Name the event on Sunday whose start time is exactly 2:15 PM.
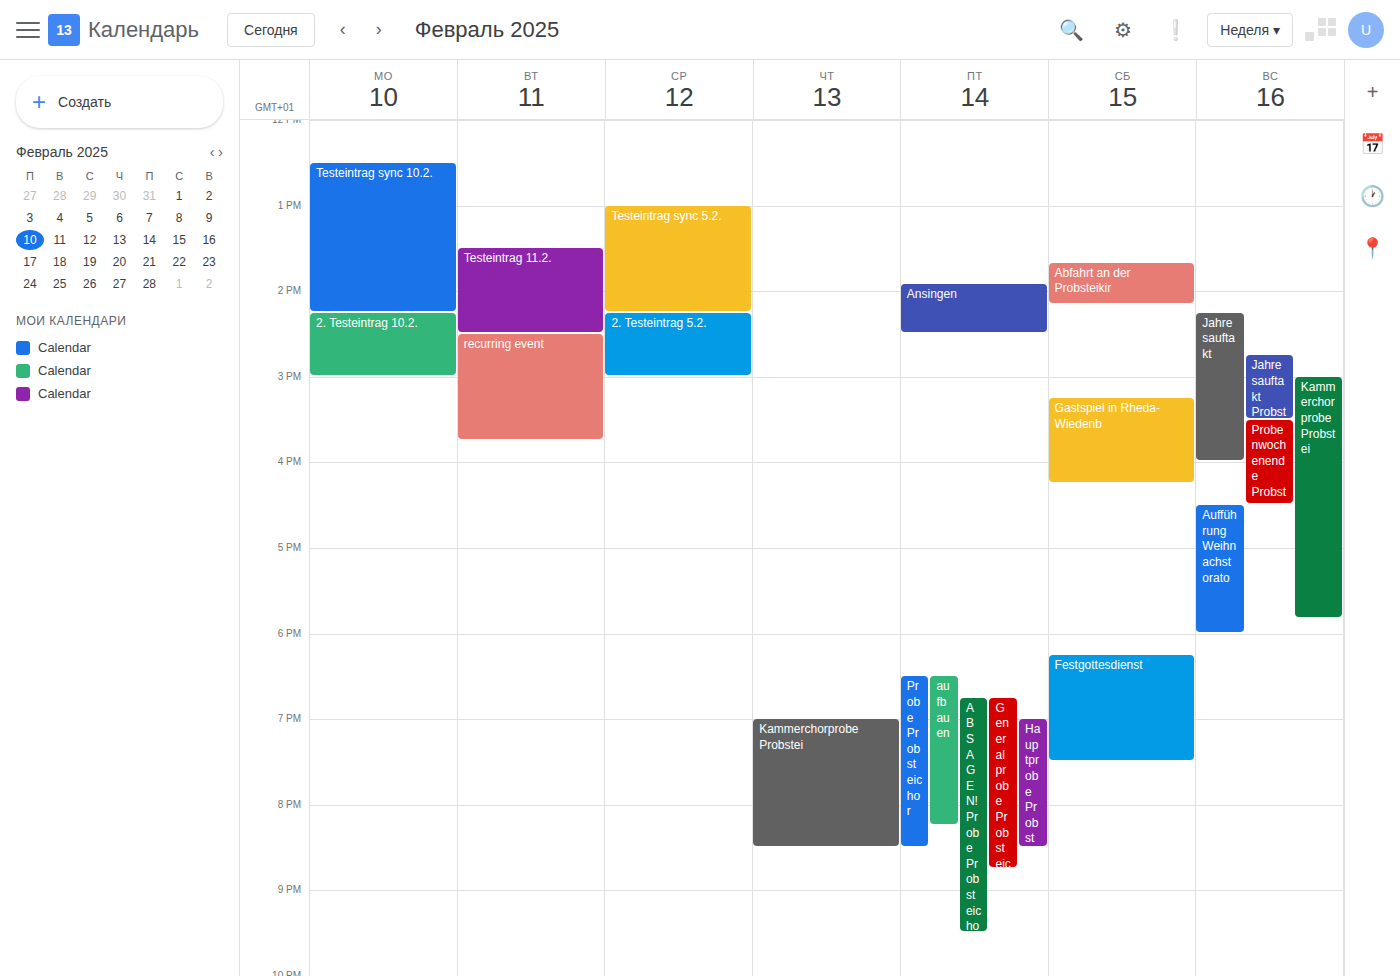
"Jahresauftakt"